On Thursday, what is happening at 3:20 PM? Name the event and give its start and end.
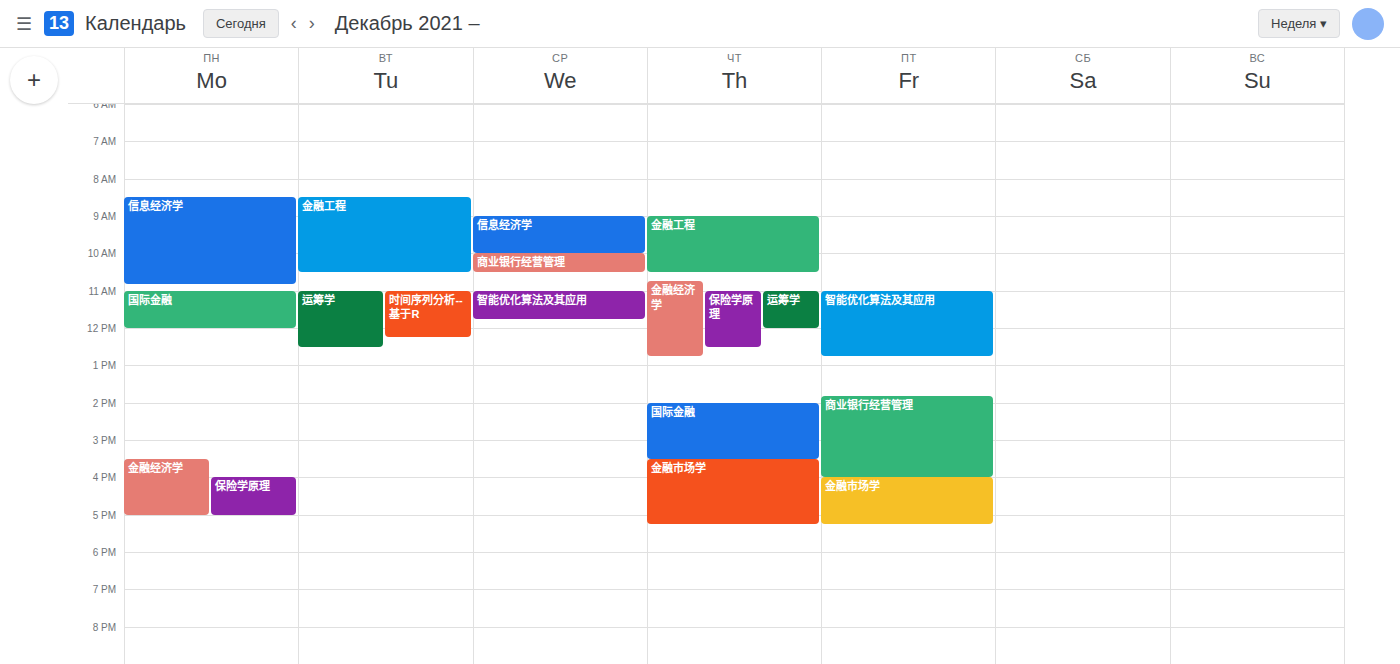
"国际金融", 2:00 PM to 3:30 PM